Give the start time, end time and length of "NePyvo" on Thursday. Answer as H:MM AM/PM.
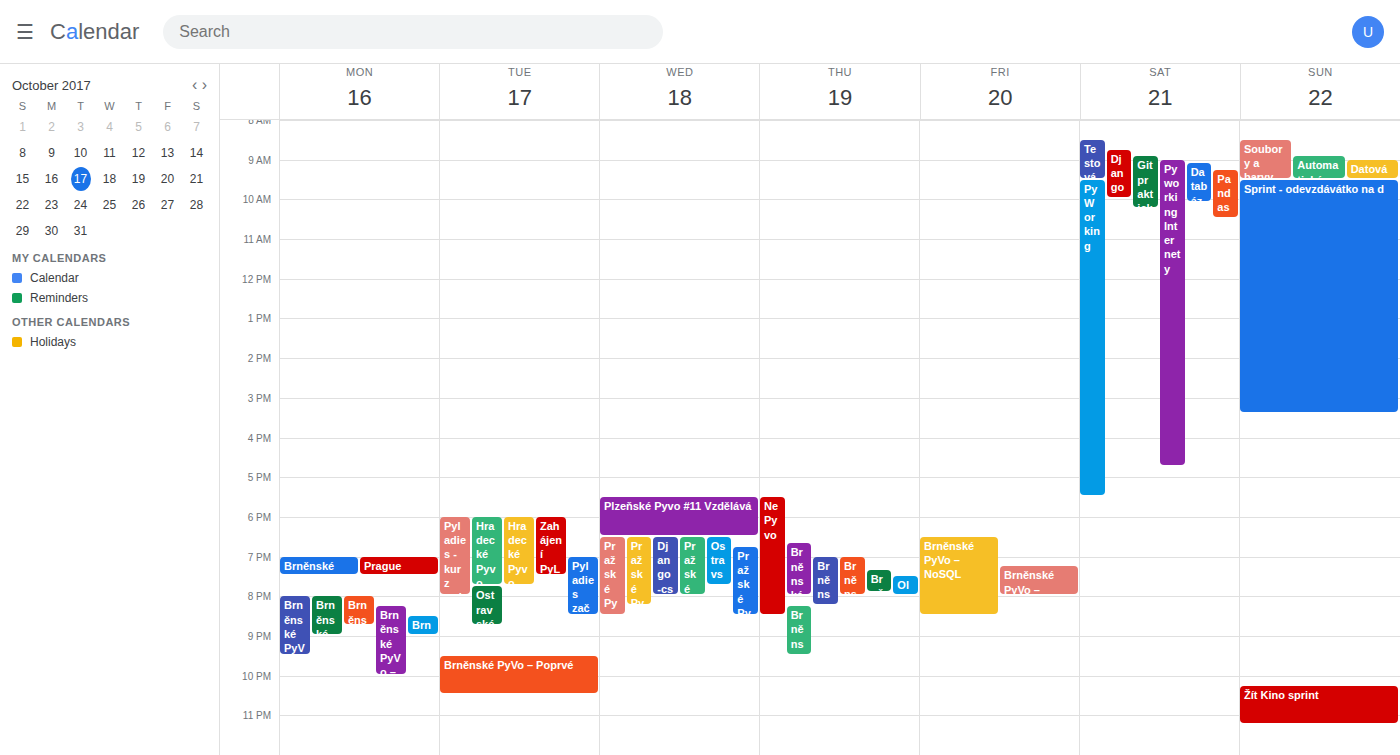
5:30 PM to 8:30 PM, 3 hours